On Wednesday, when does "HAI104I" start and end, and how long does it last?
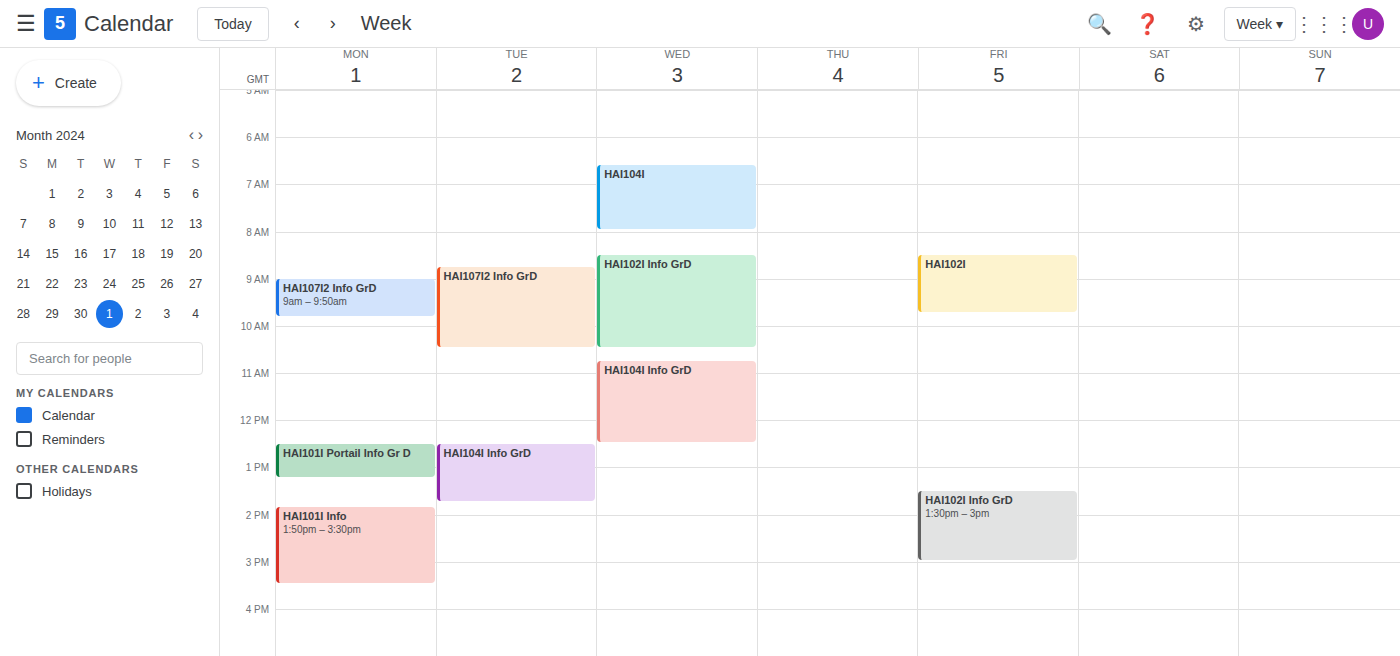
6:35 AM to 8:00 AM, 1 hour 25 minutes